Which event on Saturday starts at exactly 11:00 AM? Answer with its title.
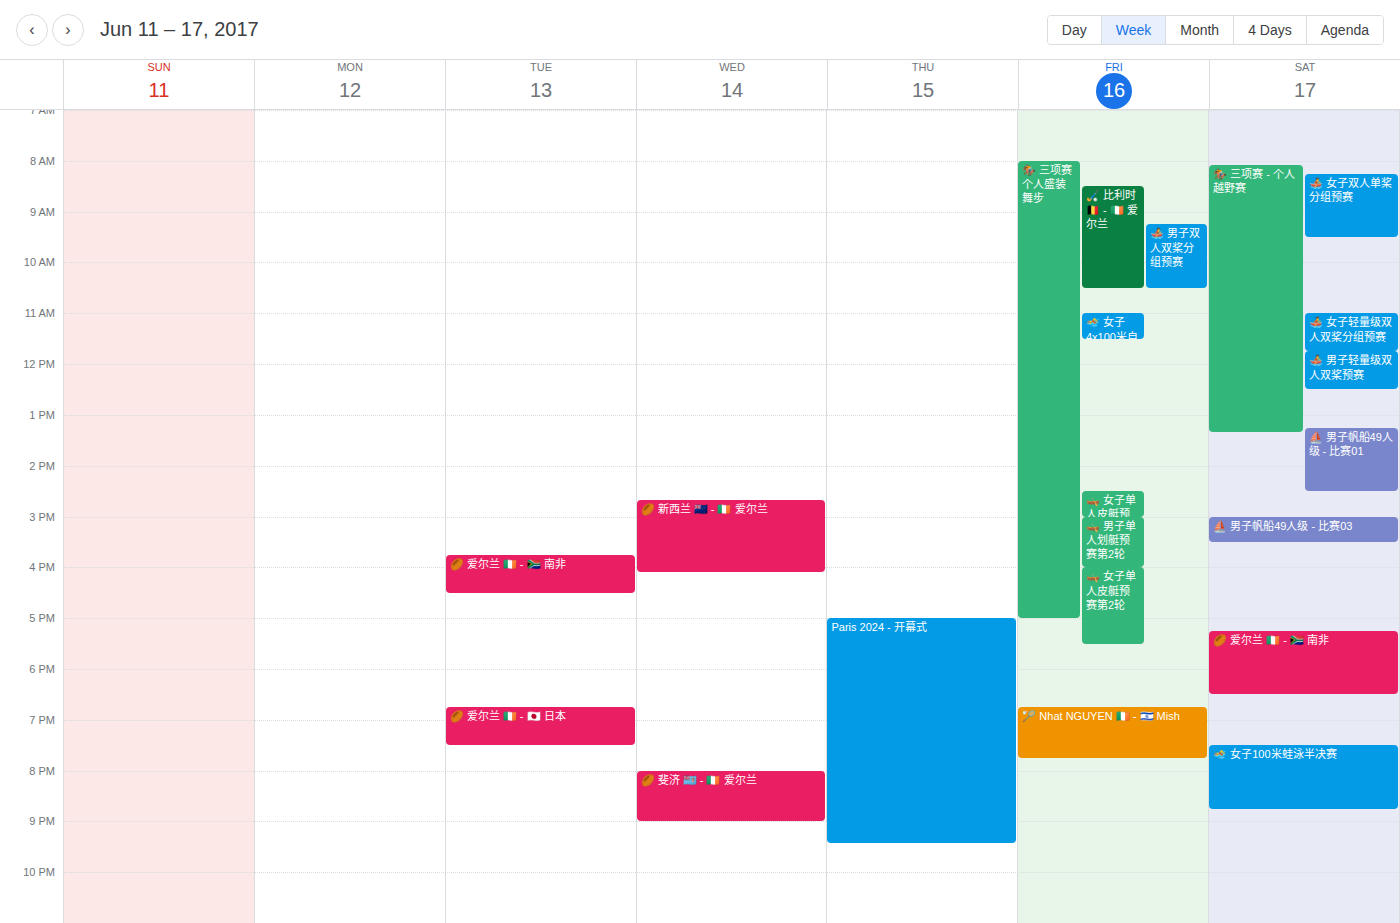
"🚣 女子轻量级双人双桨分组预赛"